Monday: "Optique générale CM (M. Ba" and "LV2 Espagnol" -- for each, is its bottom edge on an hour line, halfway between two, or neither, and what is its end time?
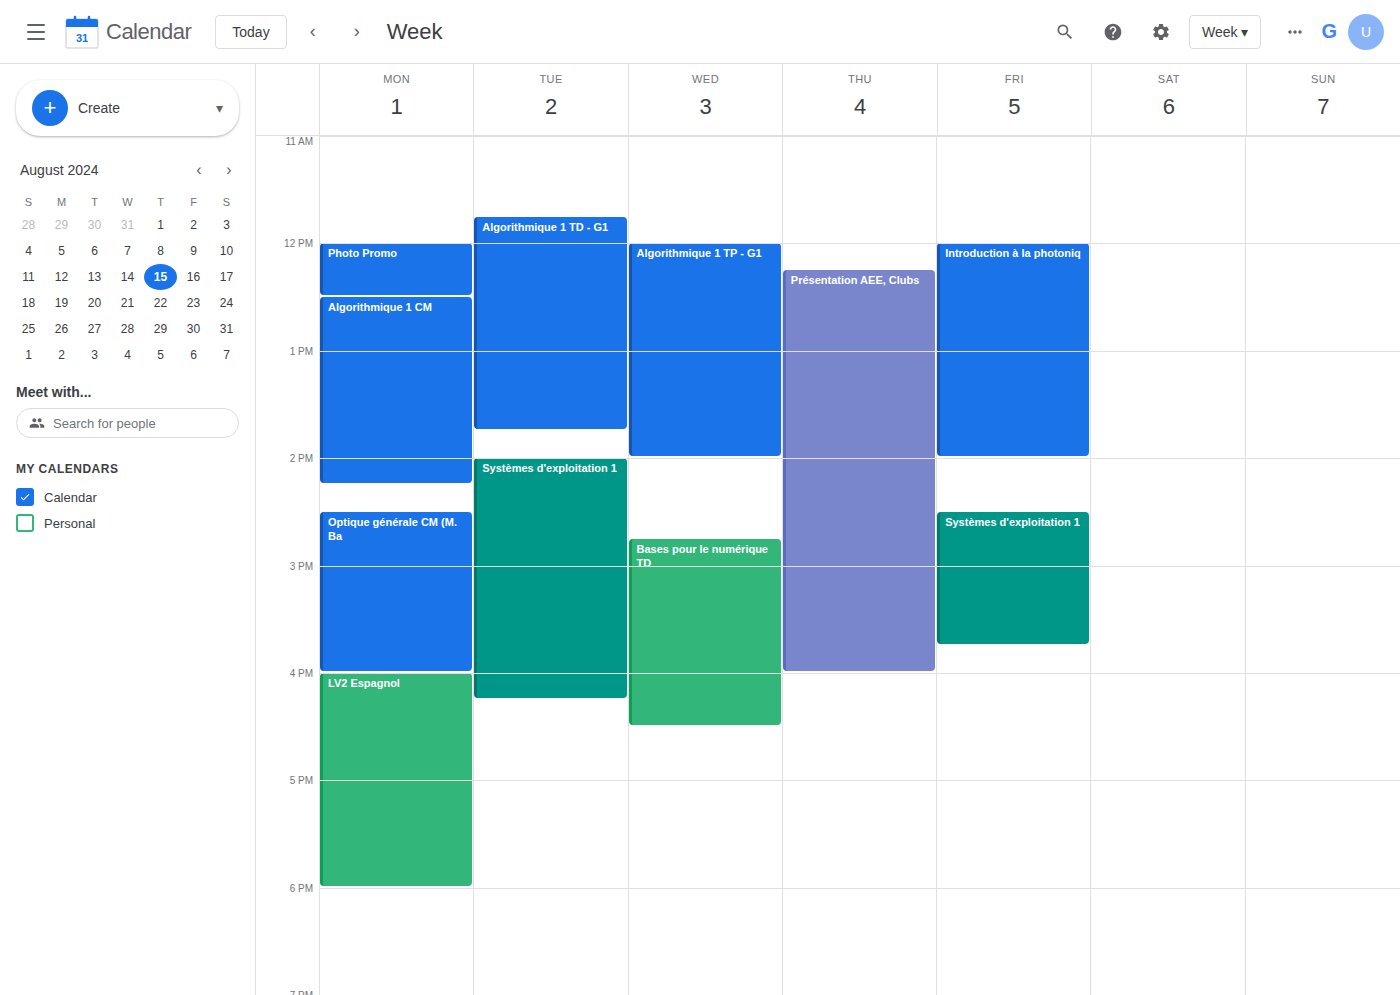
"Optique générale CM (M. Ba": 4:00 PM, exactly on the 4 PM line. "LV2 Espagnol": 6:00 PM, exactly on the 6 PM line.